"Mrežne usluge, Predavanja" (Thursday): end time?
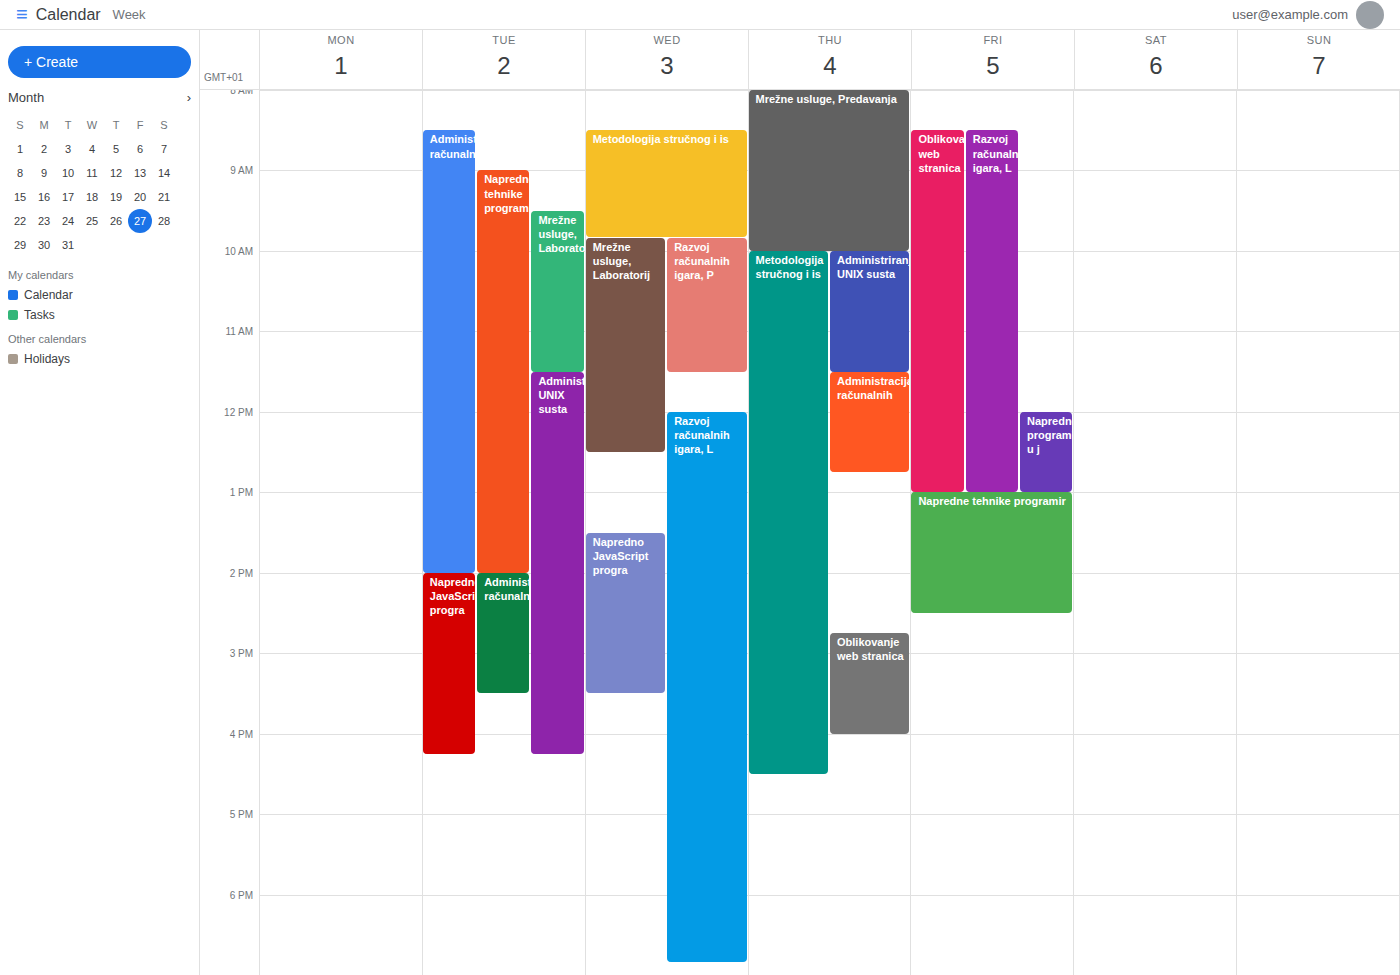
10:00 AM